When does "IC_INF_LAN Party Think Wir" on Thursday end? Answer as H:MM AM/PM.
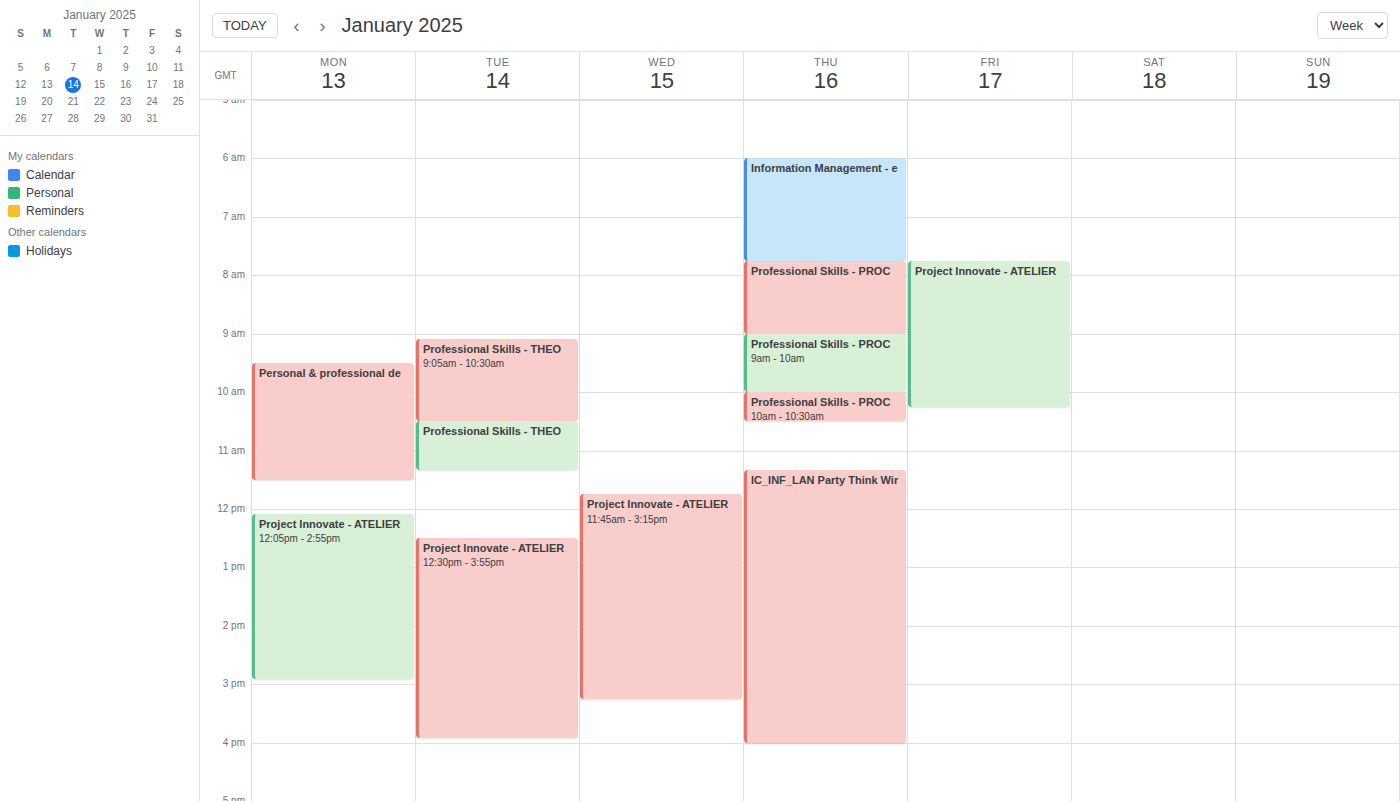
4:00 PM